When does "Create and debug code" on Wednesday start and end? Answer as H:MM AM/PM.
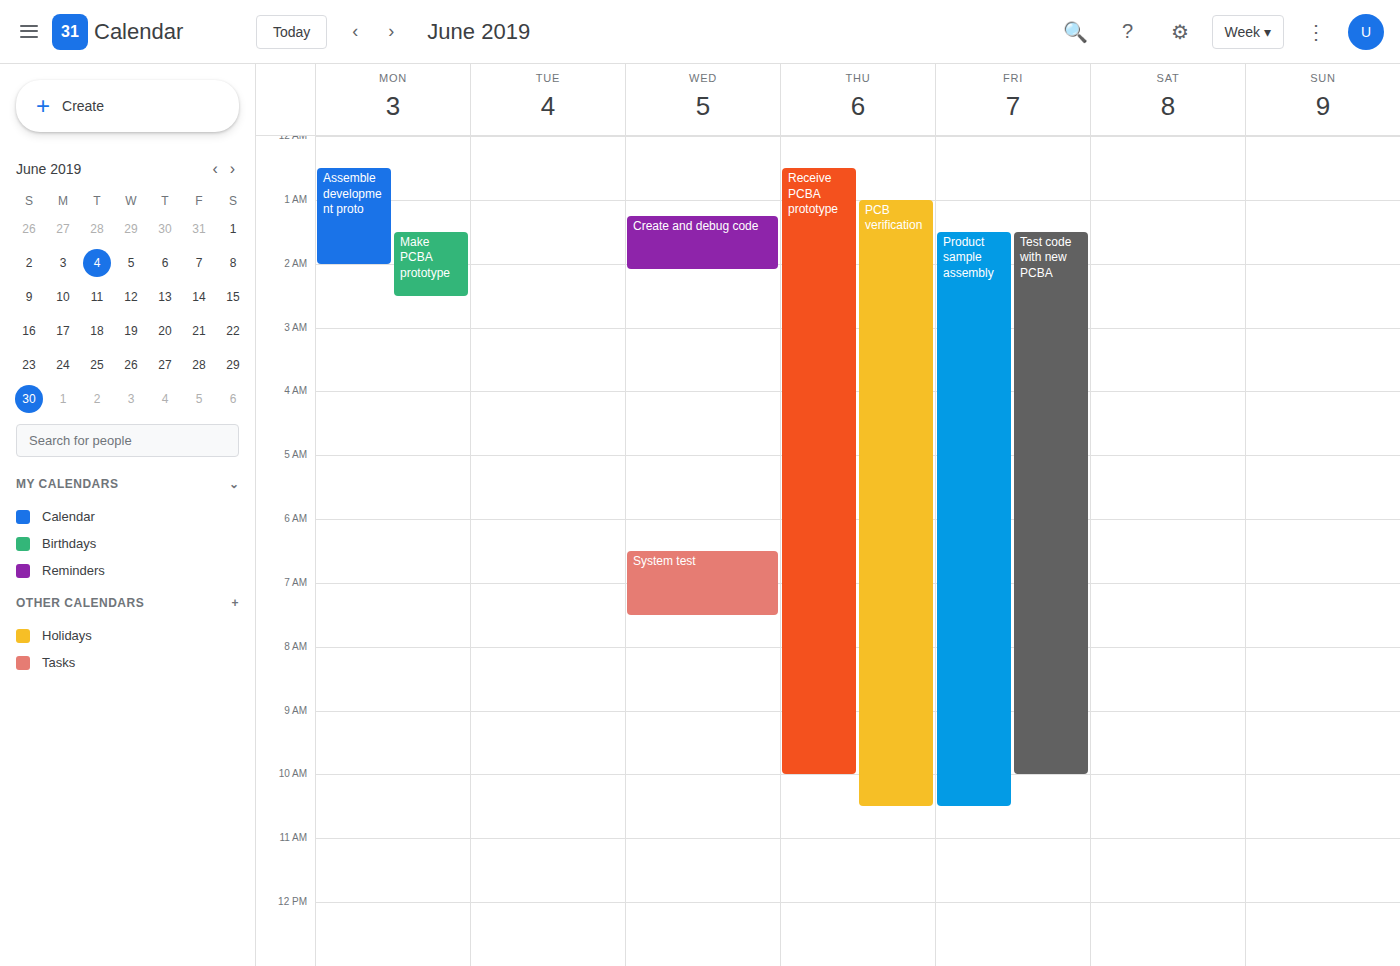
1:15 AM to 2:05 AM